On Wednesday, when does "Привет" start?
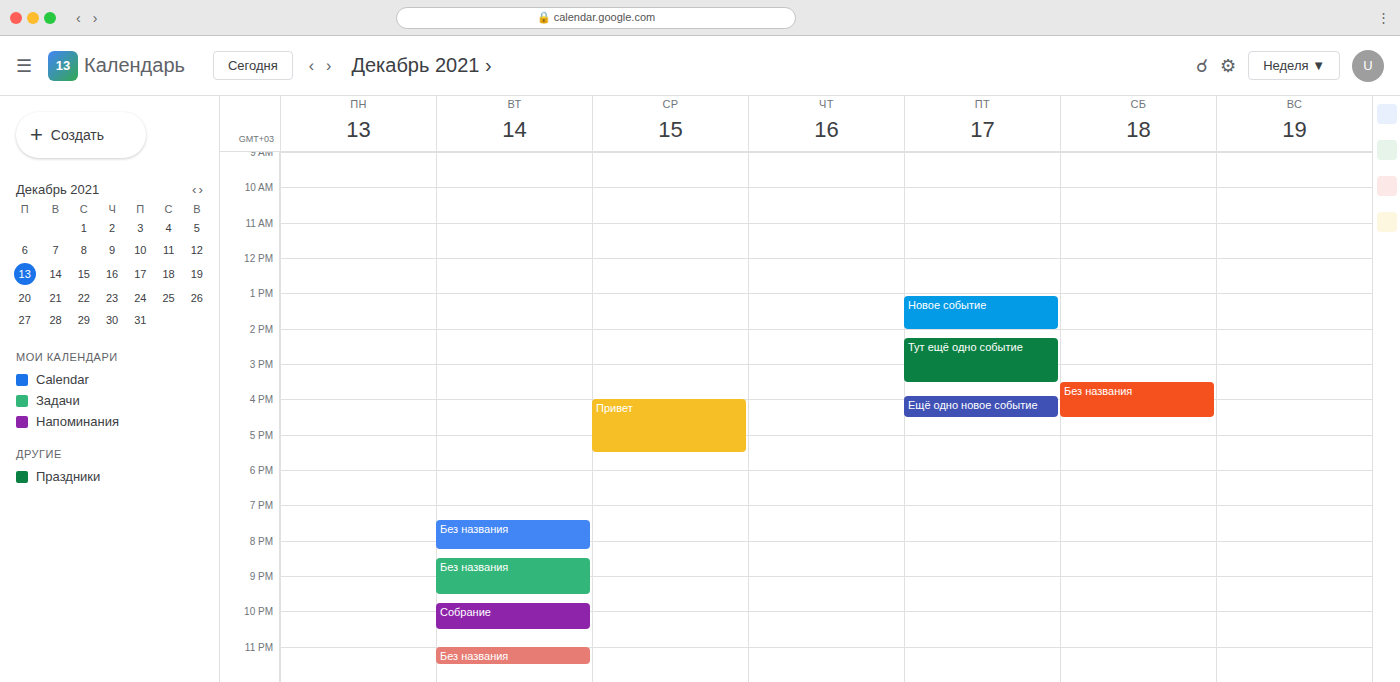
16:00